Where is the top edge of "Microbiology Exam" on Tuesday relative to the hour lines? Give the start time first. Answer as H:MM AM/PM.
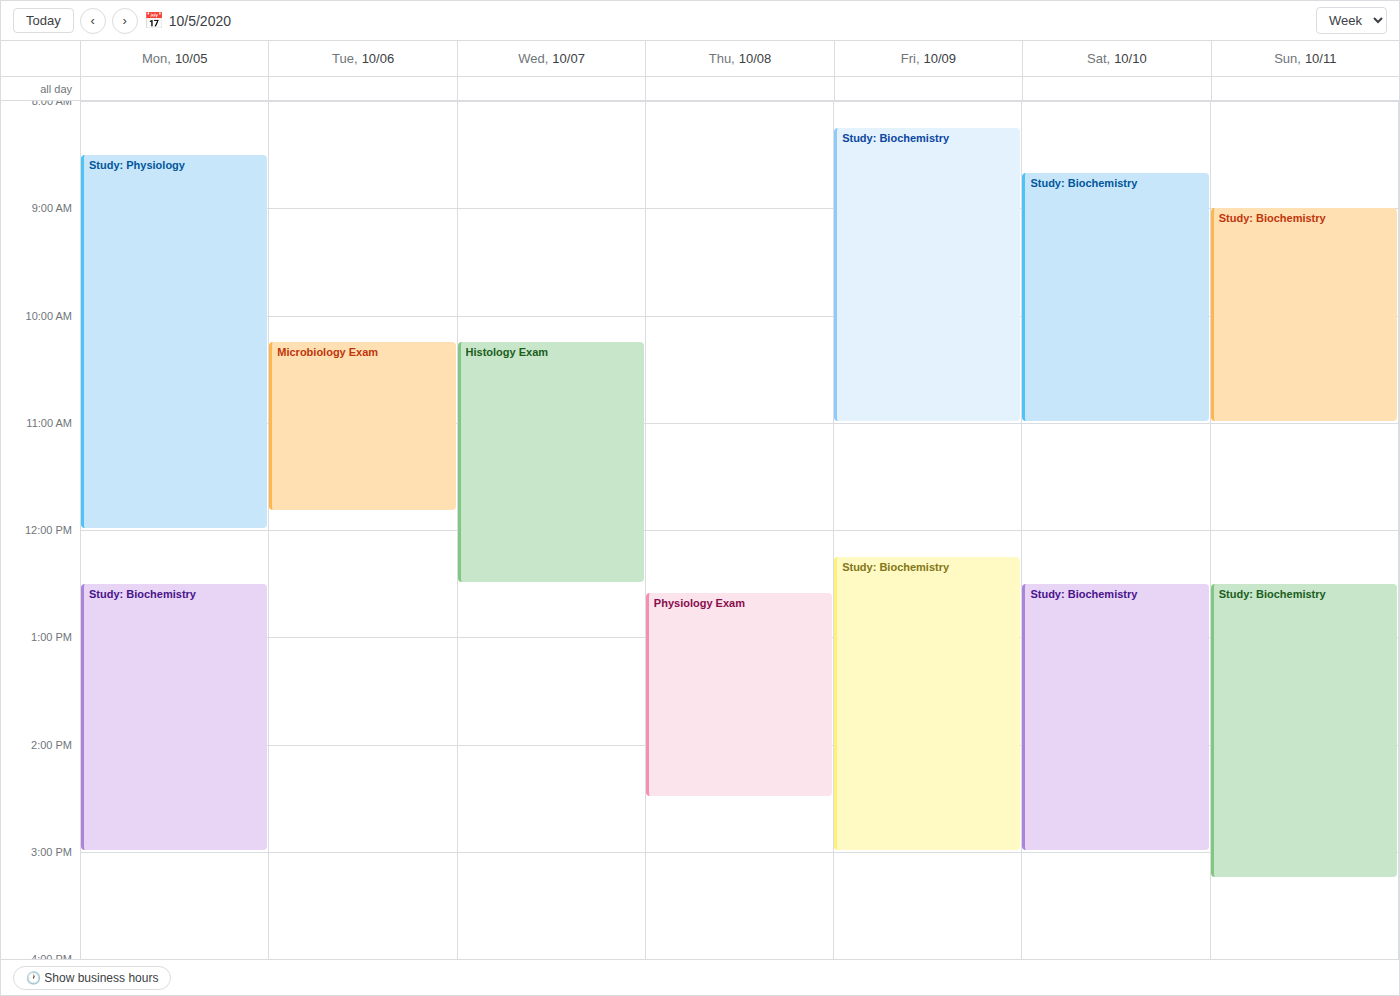
10:15 AM -- neither: a quarter of the way from the 10 AM line to the 11 AM line.